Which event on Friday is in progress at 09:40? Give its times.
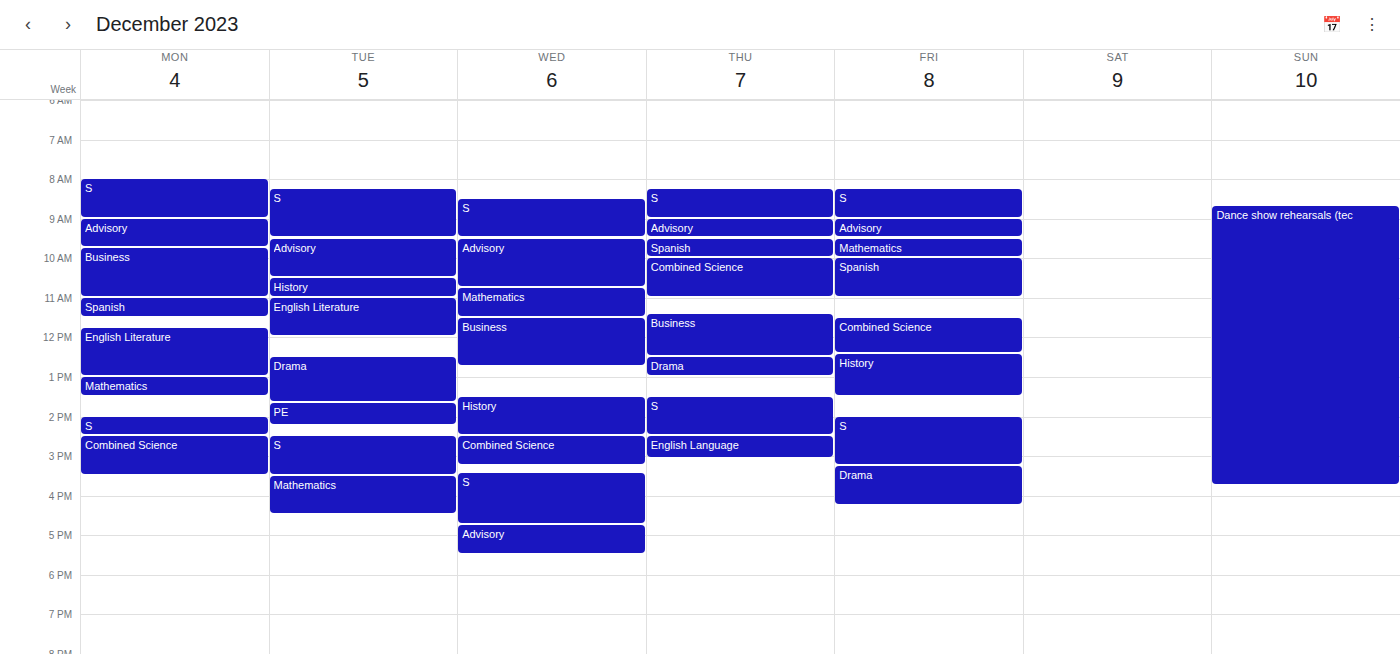
"Mathematics", 09:30 to 10:00